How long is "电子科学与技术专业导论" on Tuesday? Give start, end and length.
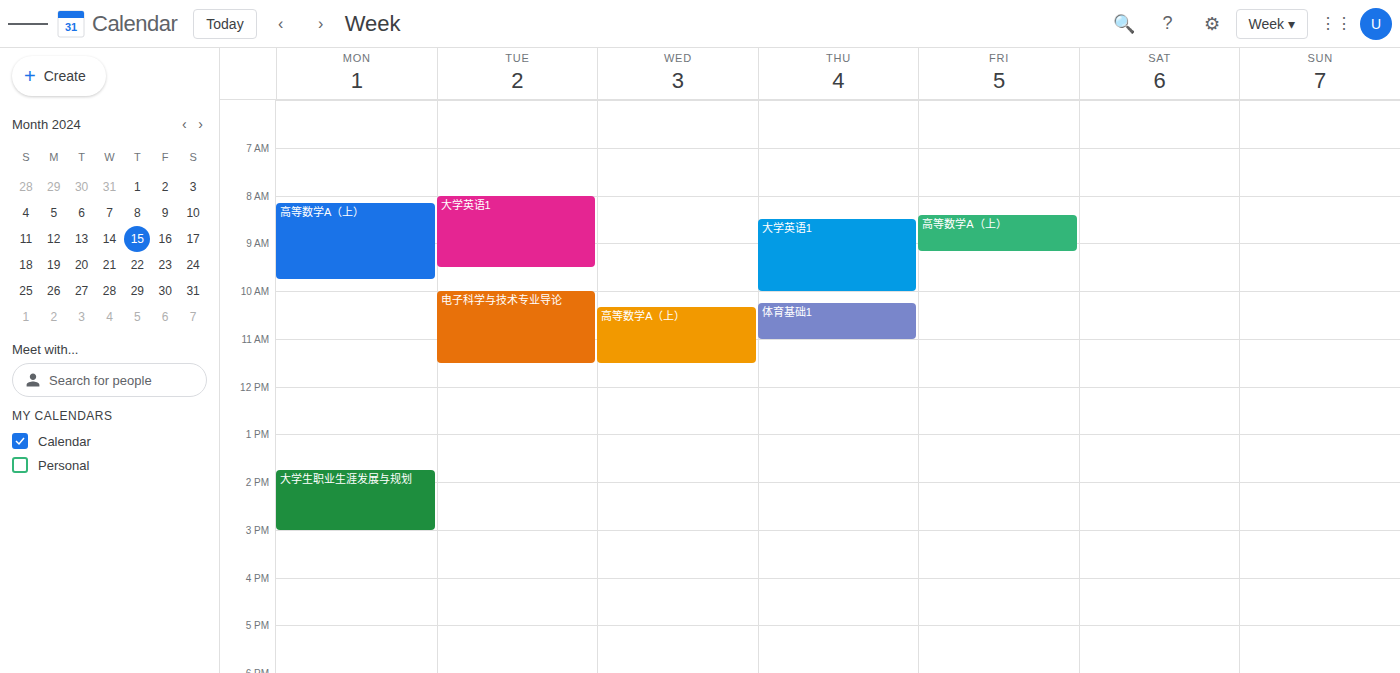
10:00 AM to 11:30 AM, 1 hour 30 minutes